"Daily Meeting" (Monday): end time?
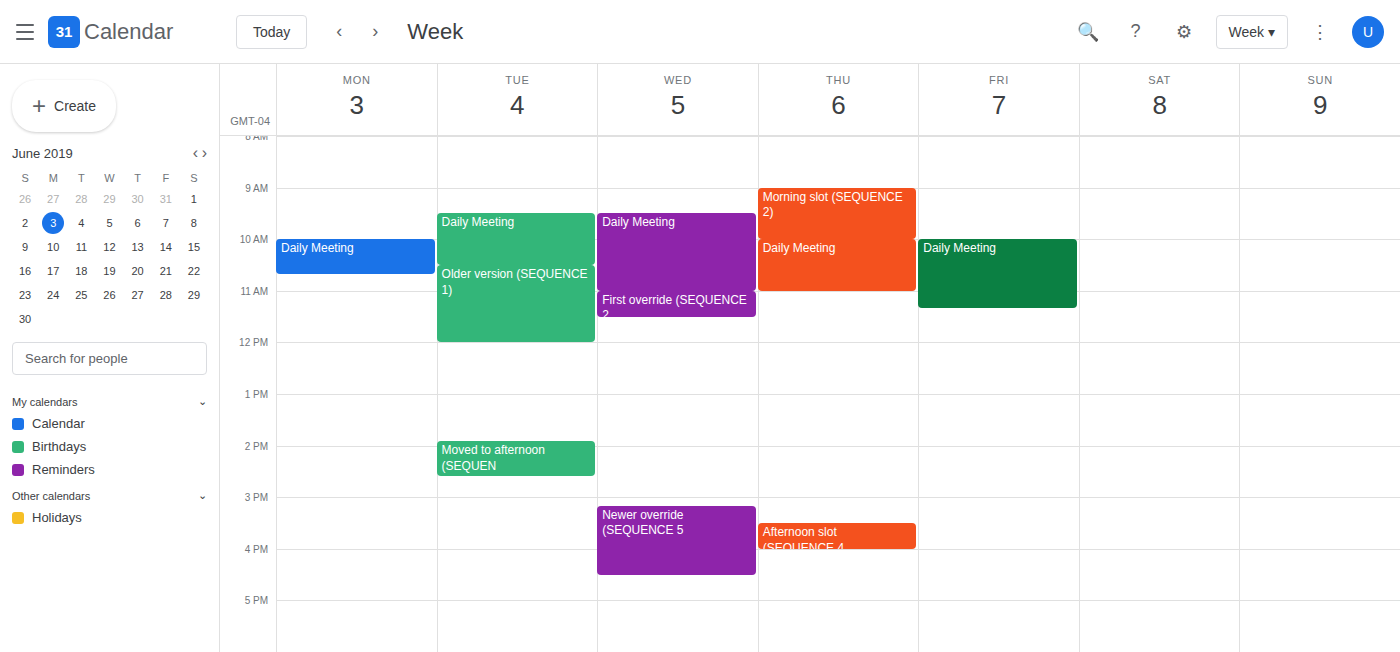
10:40 AM